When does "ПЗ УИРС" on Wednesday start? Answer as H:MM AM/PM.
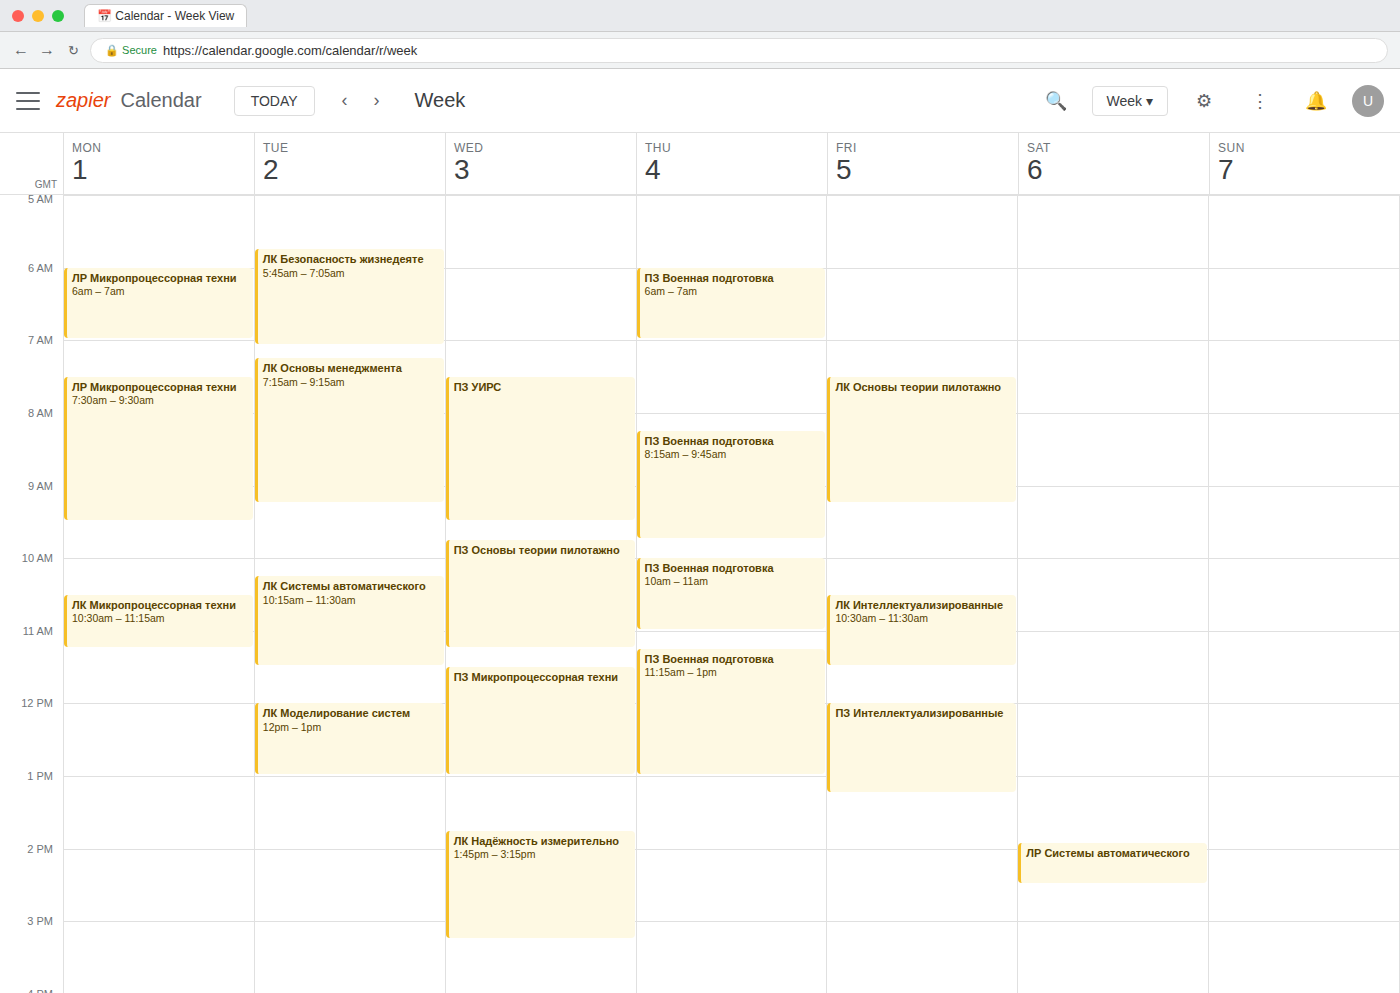
7:30 AM